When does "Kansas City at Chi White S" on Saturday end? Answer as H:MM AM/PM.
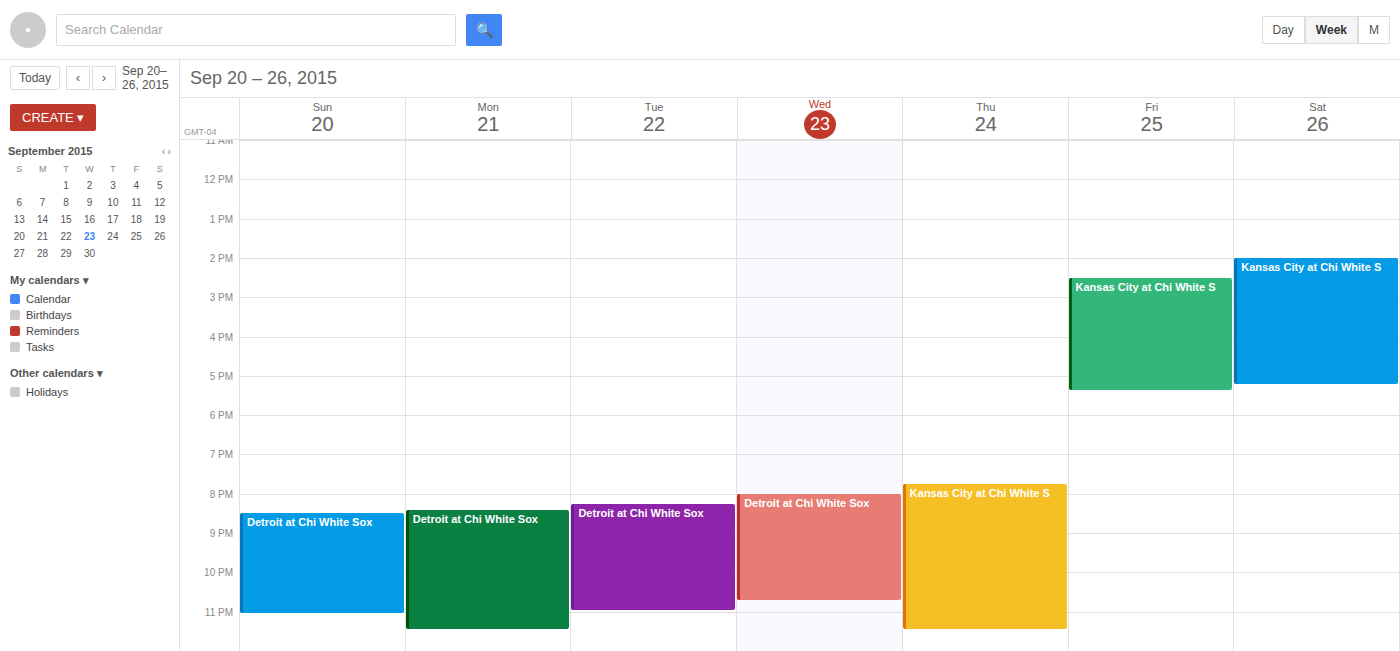
5:15 PM